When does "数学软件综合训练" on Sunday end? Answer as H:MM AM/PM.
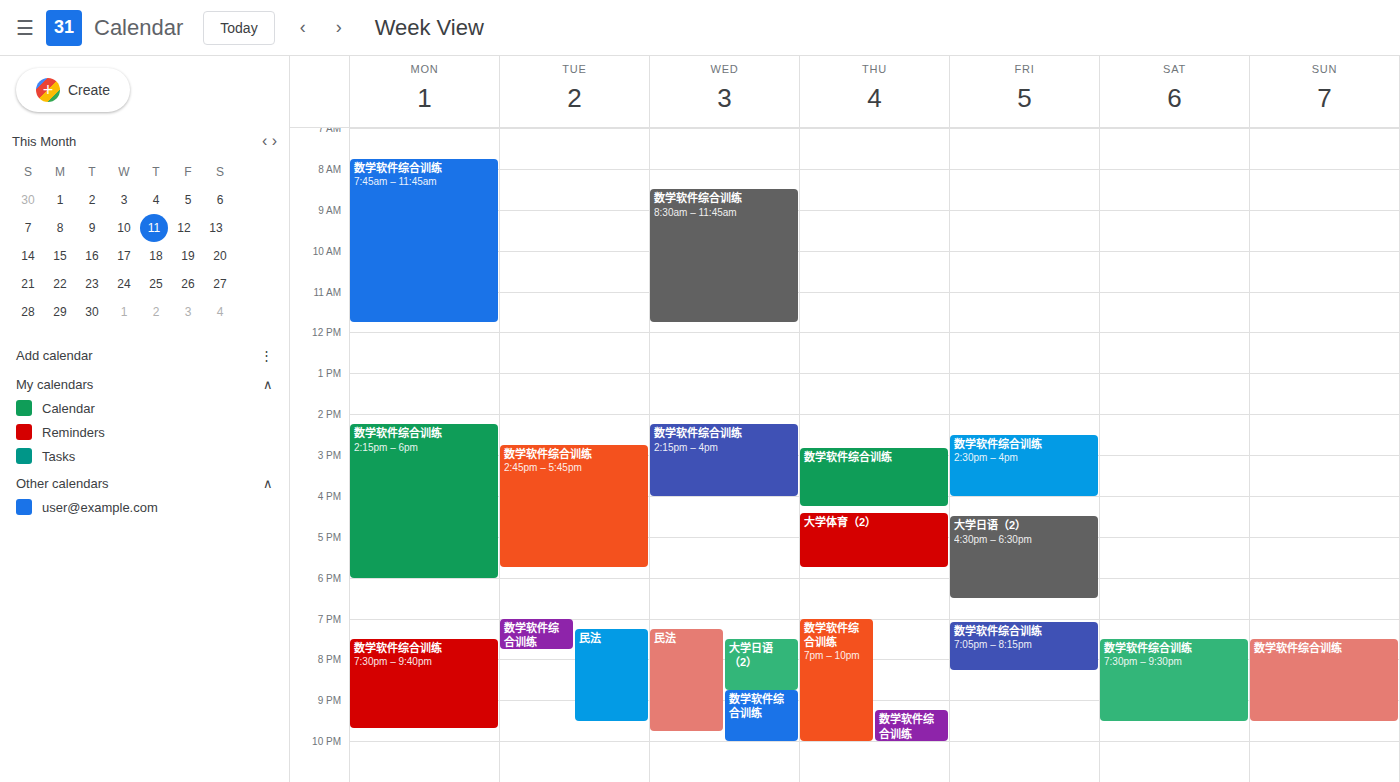
9:30 PM